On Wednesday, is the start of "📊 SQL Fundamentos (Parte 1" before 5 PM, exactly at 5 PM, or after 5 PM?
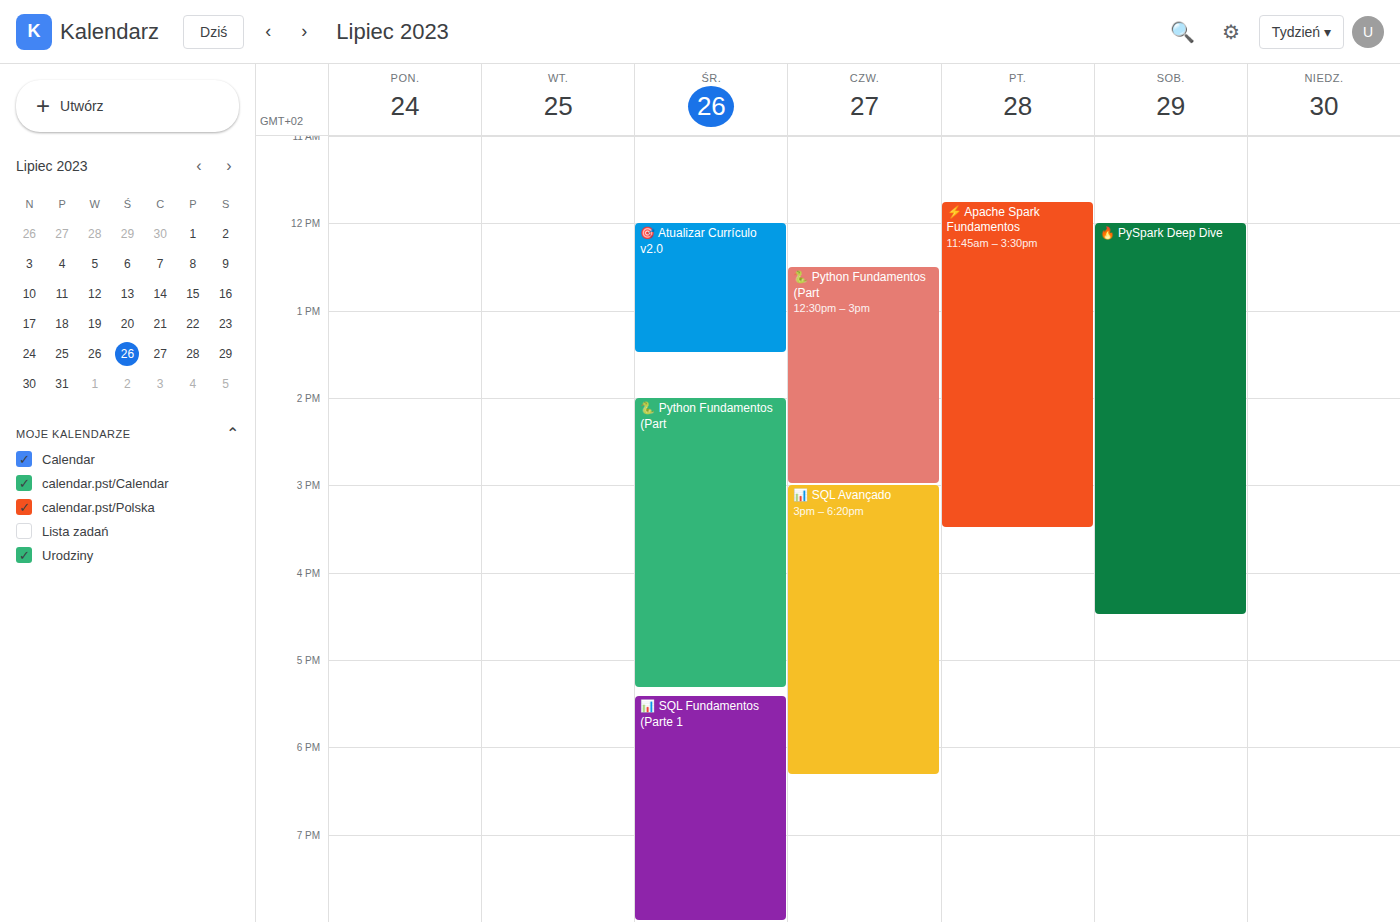
5:25 PM -- after 5 PM, 25 minutes below the 5 PM line.